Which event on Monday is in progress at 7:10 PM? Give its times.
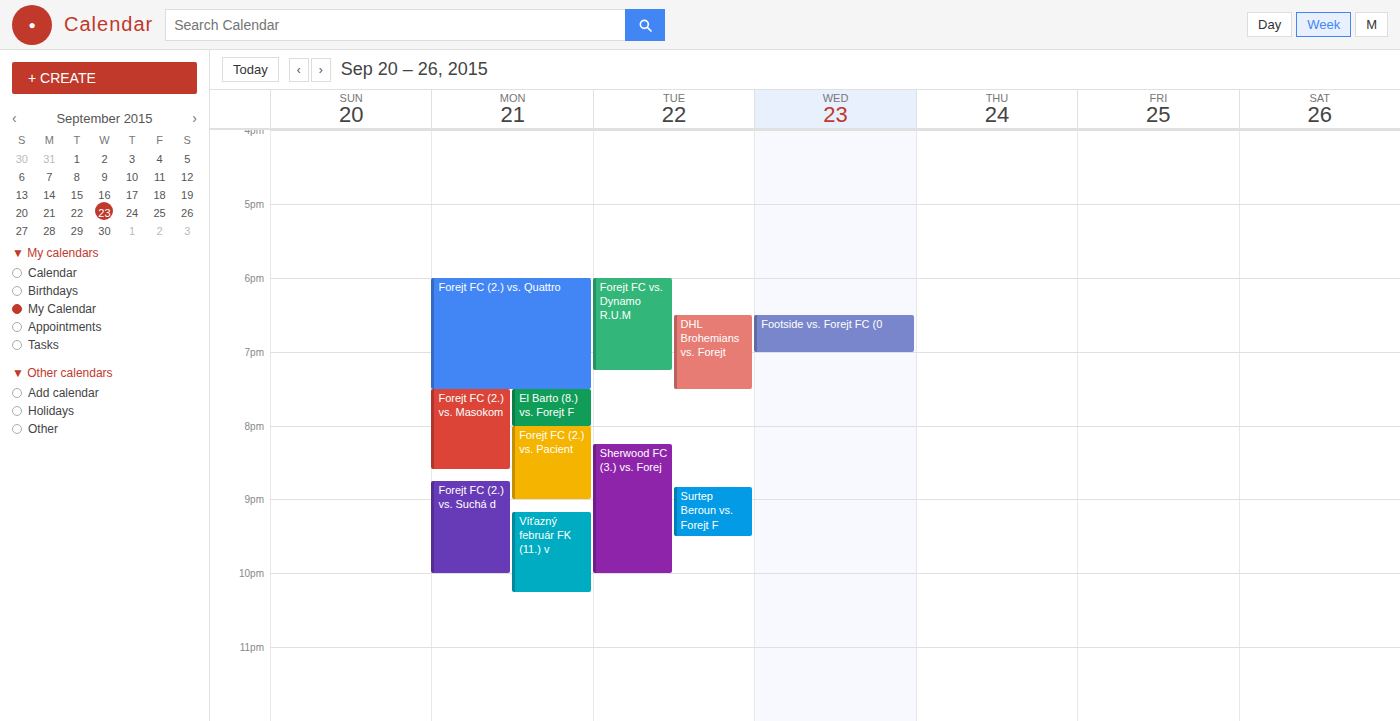
"Forejt FC (2.) vs. Quattro", 6:00 PM to 7:30 PM